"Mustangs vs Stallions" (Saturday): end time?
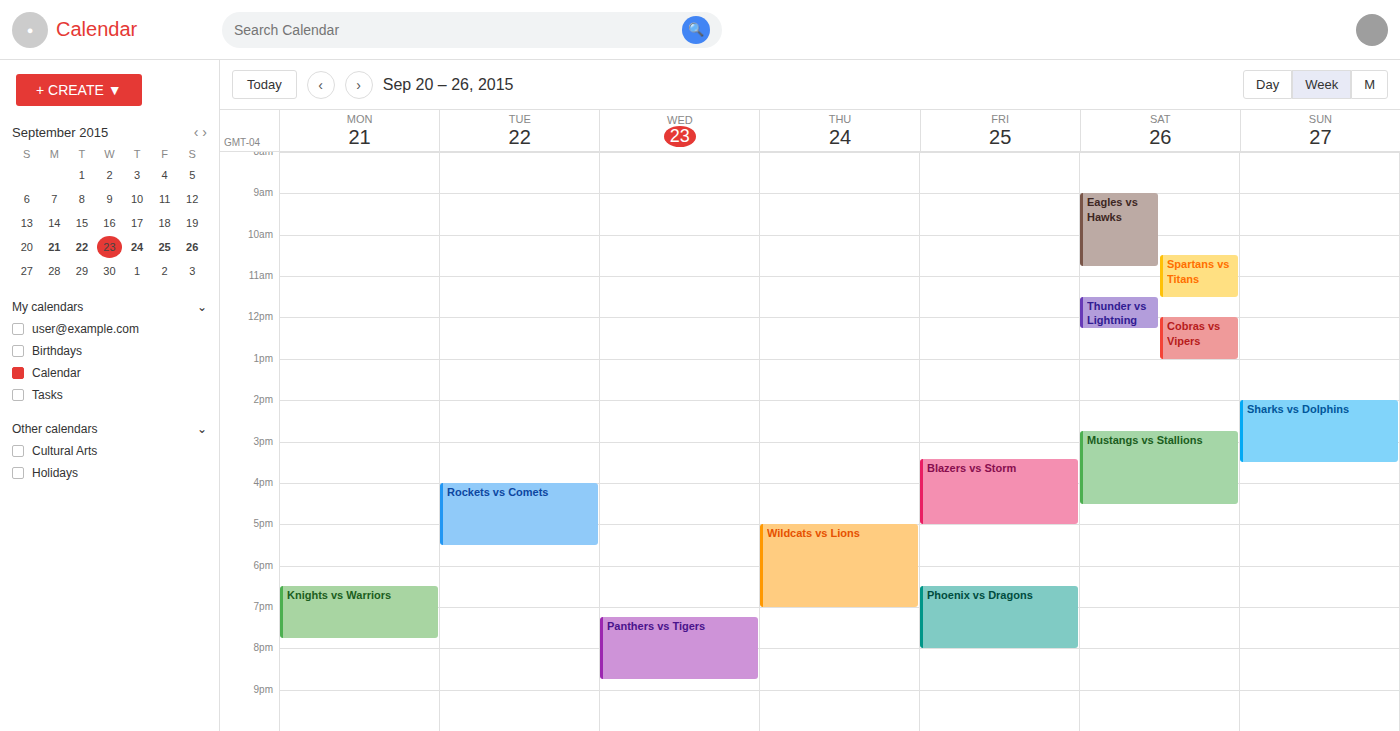
4:30 PM